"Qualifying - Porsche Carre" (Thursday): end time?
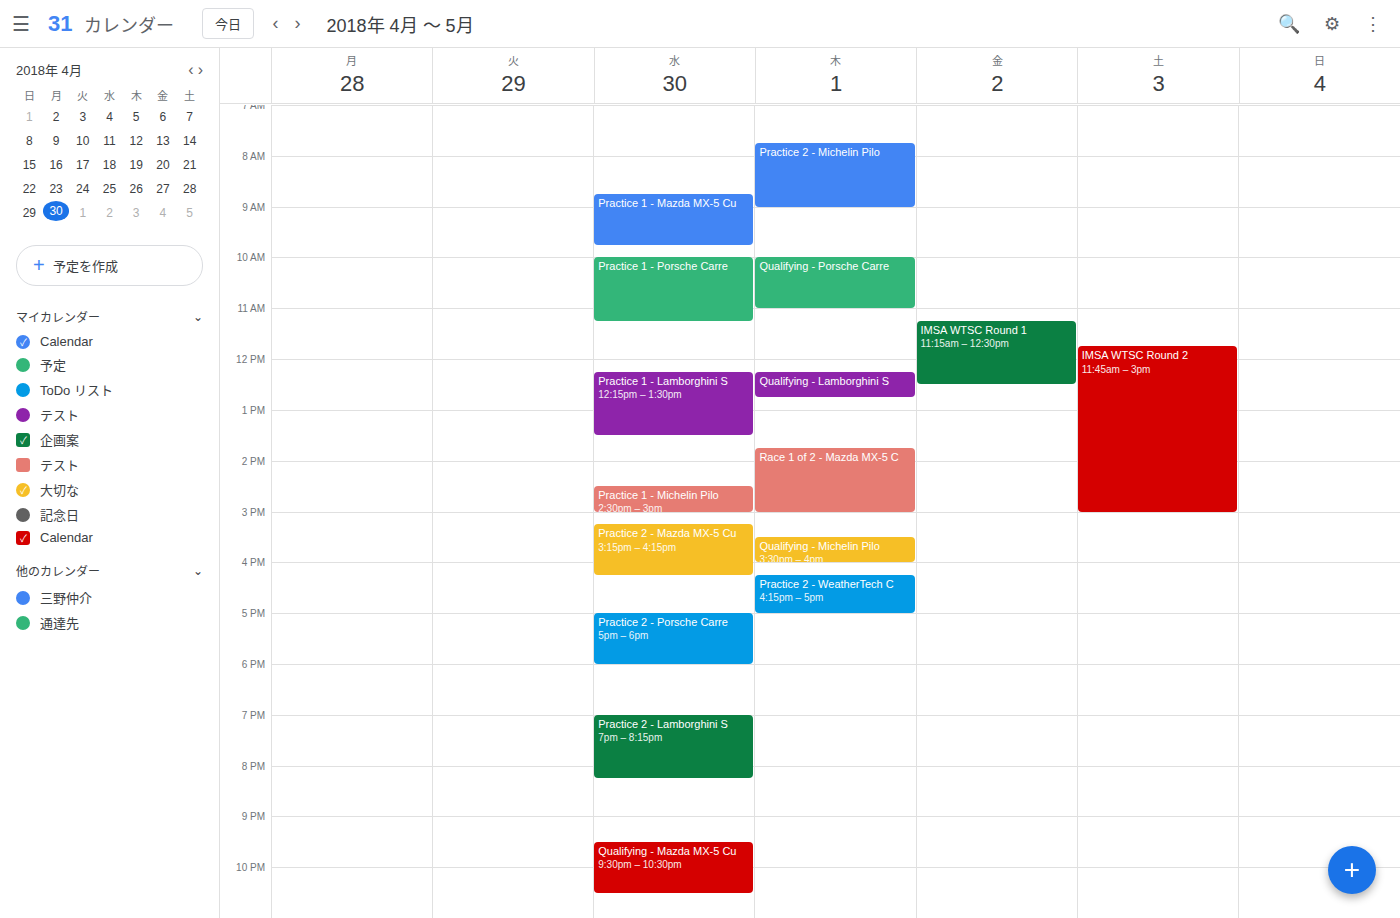
11:00 AM